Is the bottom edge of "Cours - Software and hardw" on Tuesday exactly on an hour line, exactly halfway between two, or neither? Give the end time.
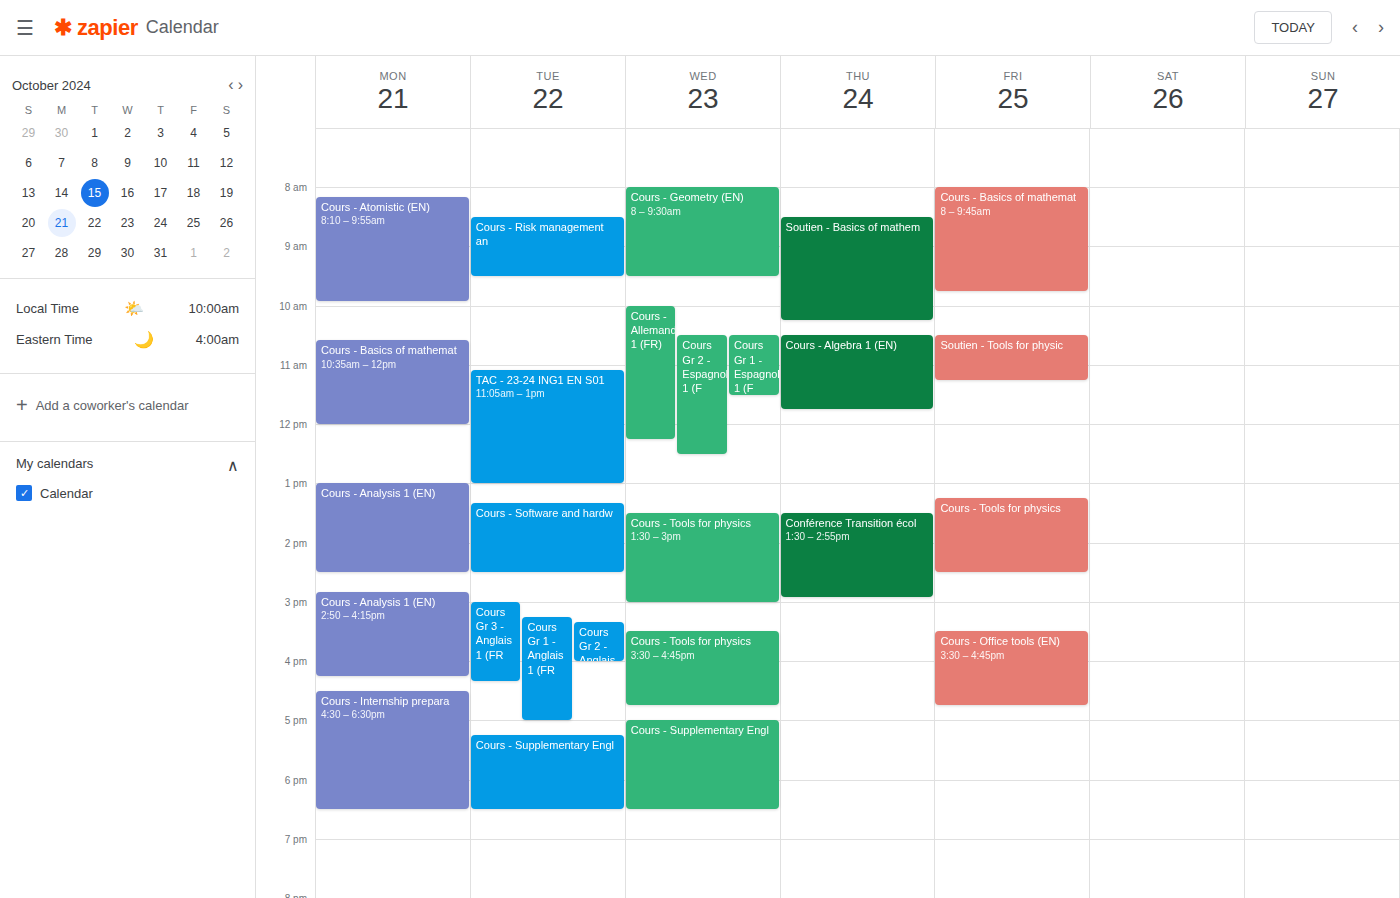
2:30 PM -- halfway between the 2 PM and 3 PM lines.